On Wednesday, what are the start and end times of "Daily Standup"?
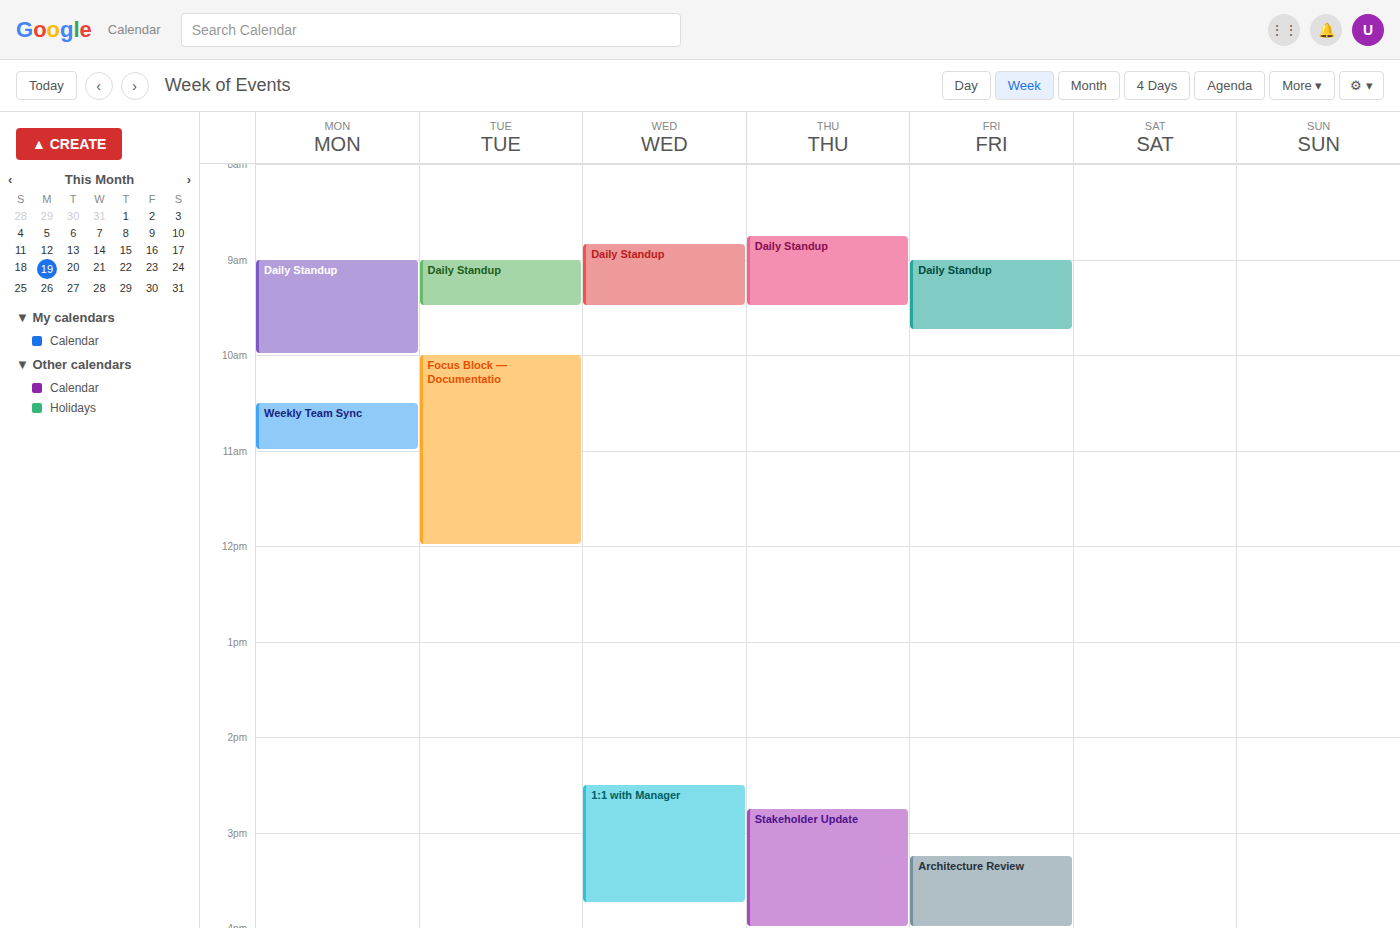
8:50 AM to 9:30 AM